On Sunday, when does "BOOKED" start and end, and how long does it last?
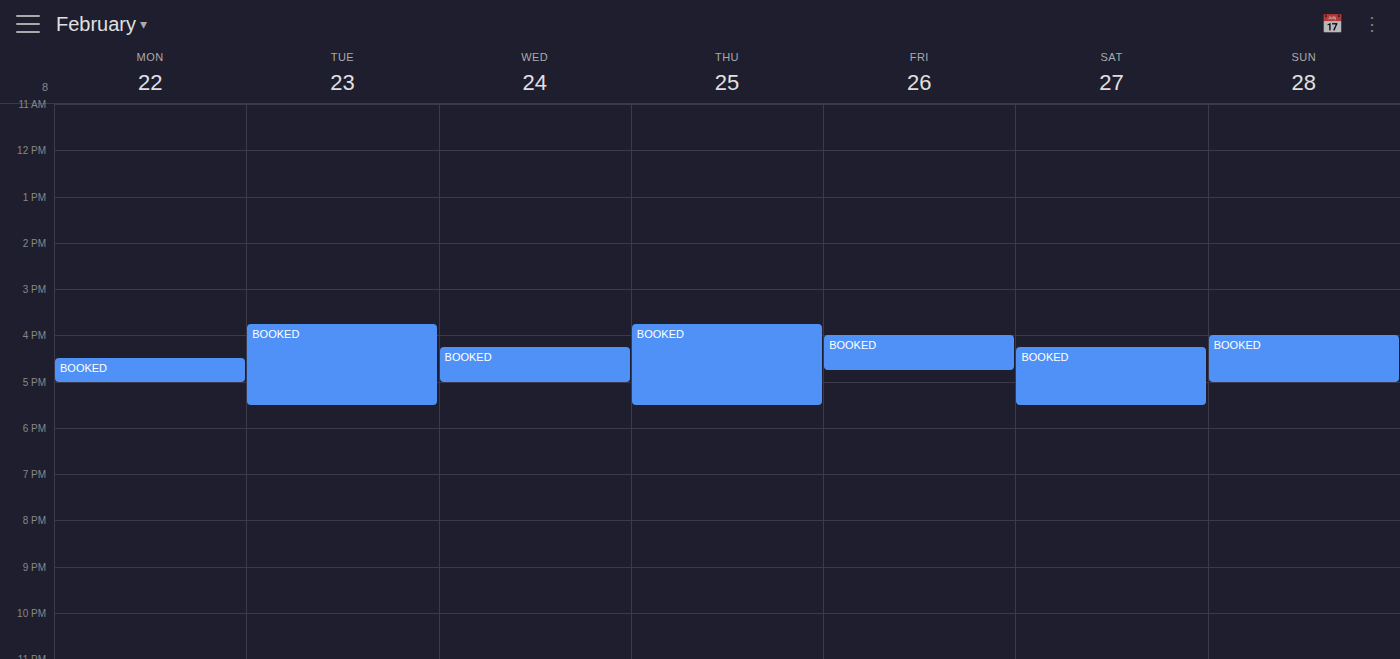
4:00 PM to 5:00 PM, 1 hour